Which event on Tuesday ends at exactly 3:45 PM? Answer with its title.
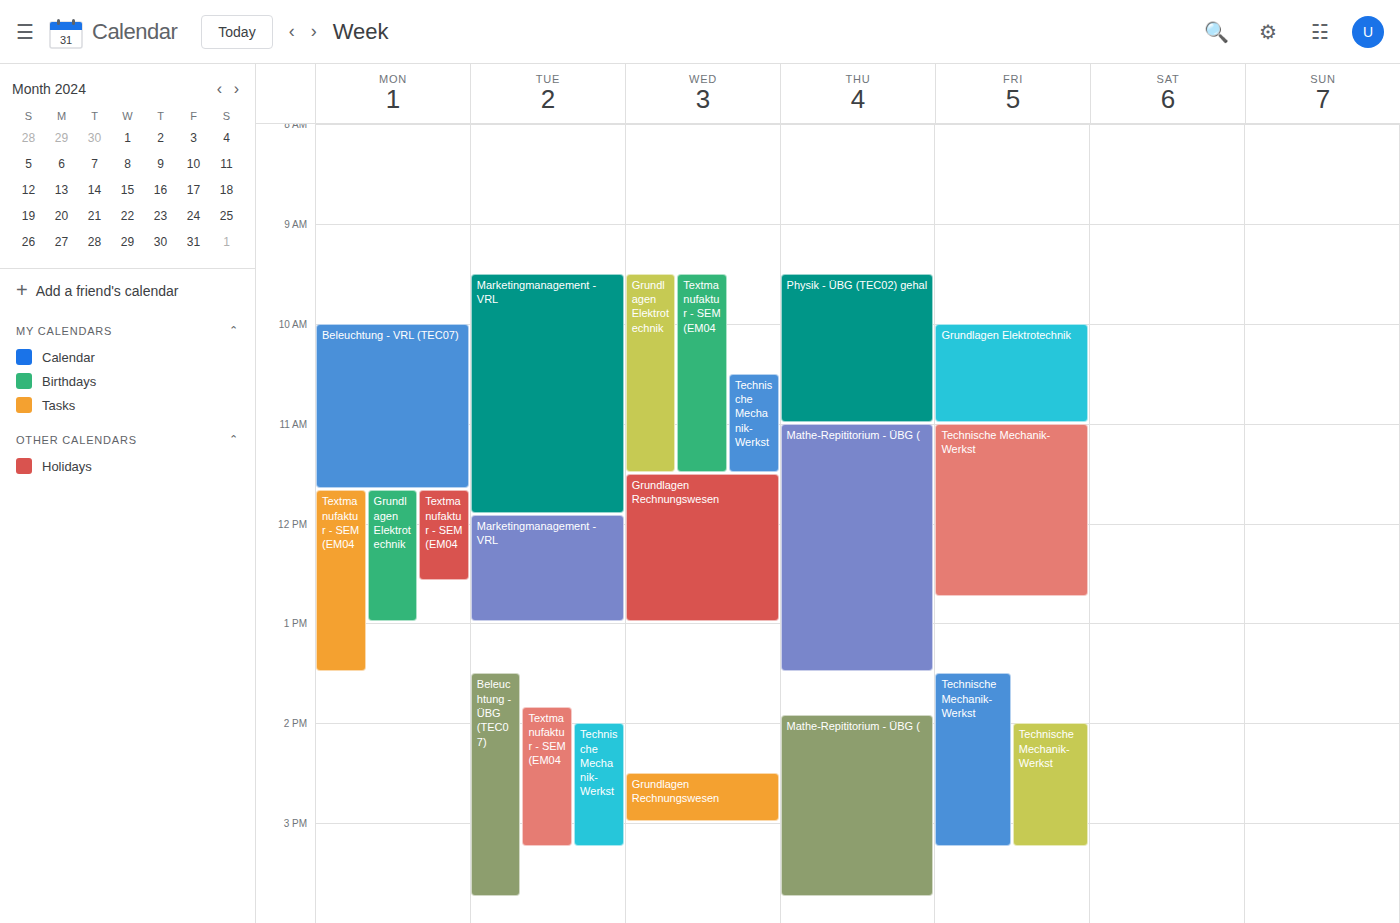
"Beleuchtung - ÜBG (TEC07)"